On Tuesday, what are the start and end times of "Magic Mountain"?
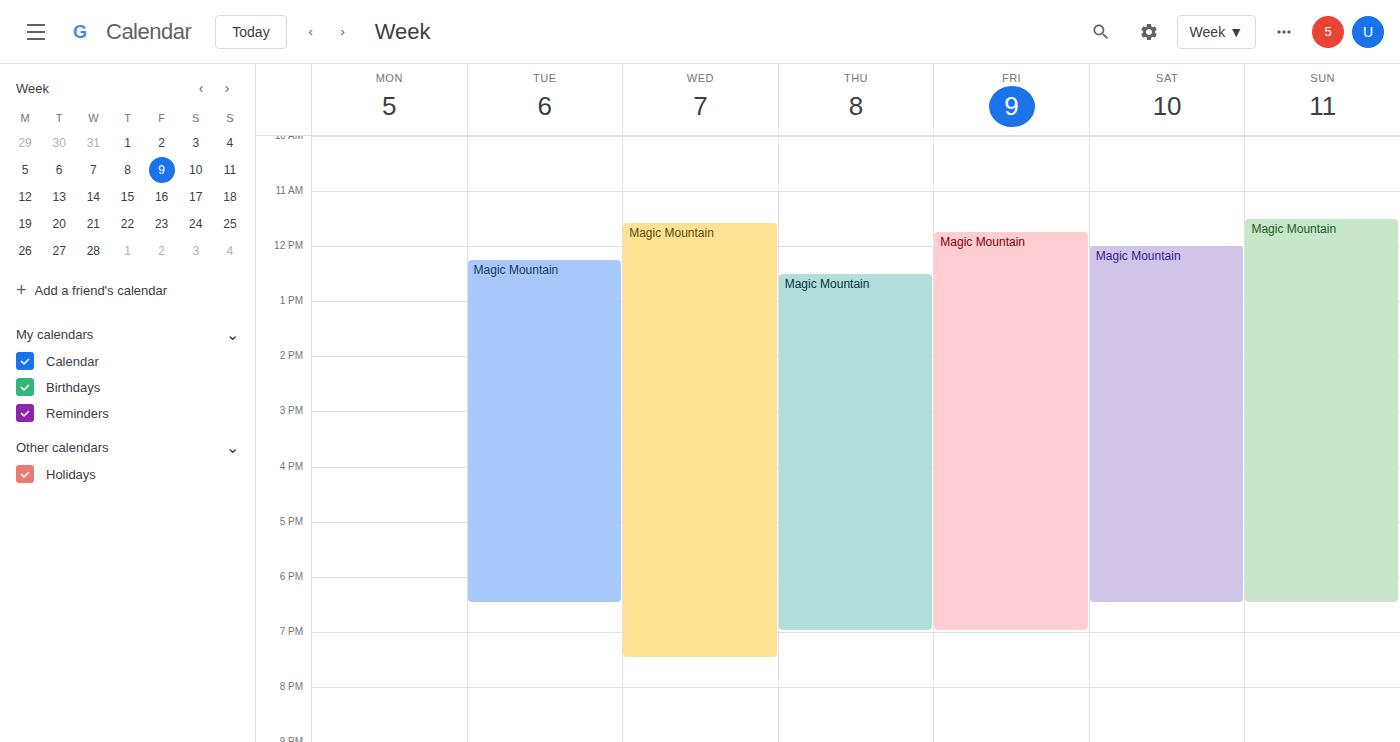
12:15 PM to 6:30 PM